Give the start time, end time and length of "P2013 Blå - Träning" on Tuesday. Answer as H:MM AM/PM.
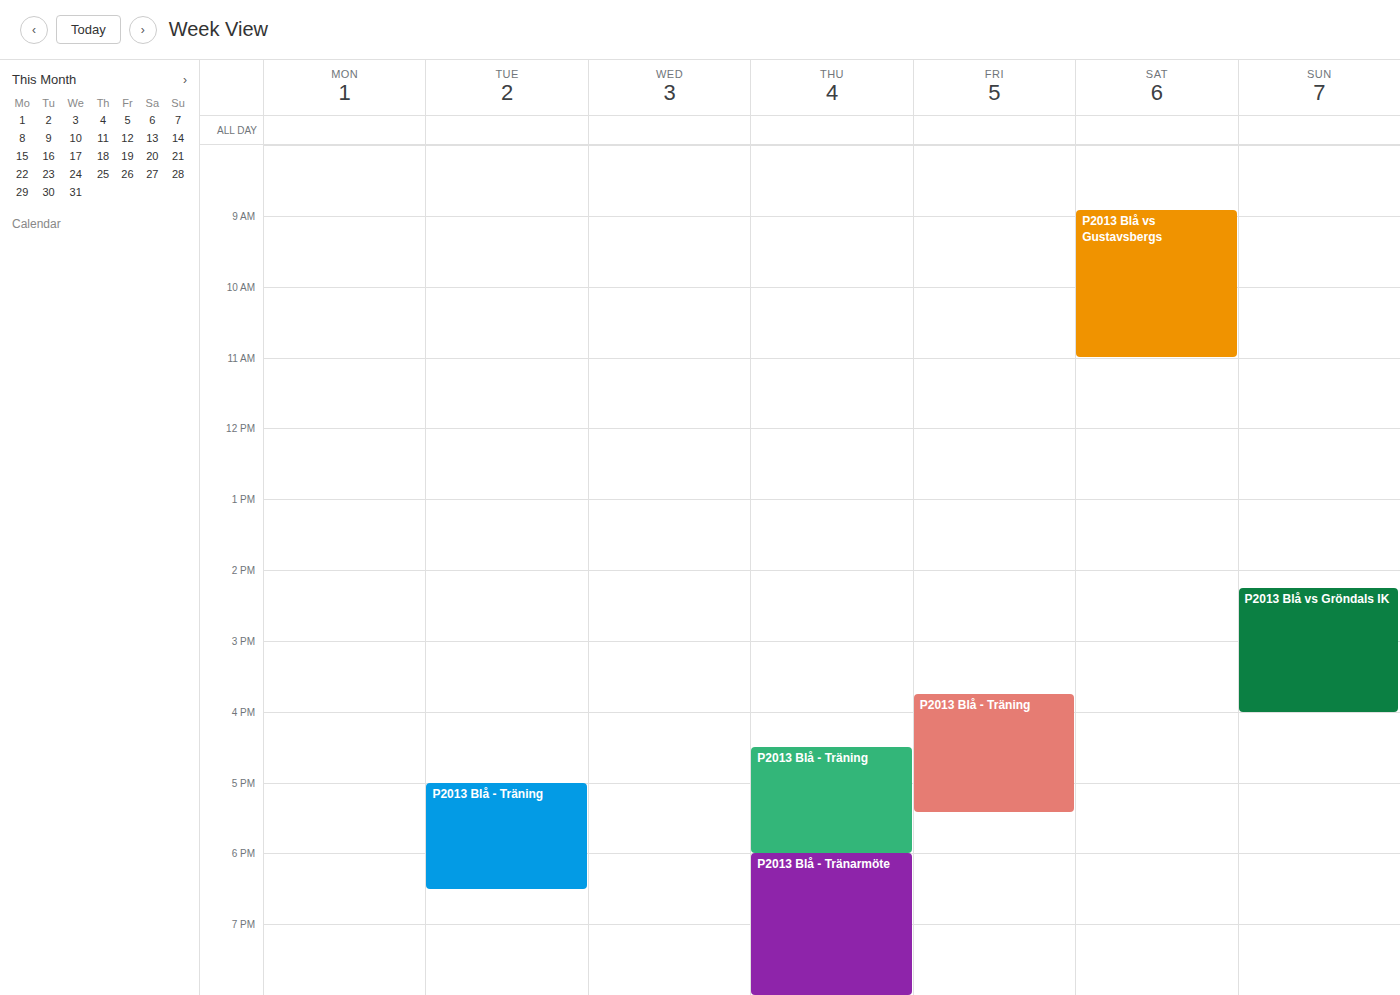
5:00 PM to 6:30 PM, 1 hour 30 minutes